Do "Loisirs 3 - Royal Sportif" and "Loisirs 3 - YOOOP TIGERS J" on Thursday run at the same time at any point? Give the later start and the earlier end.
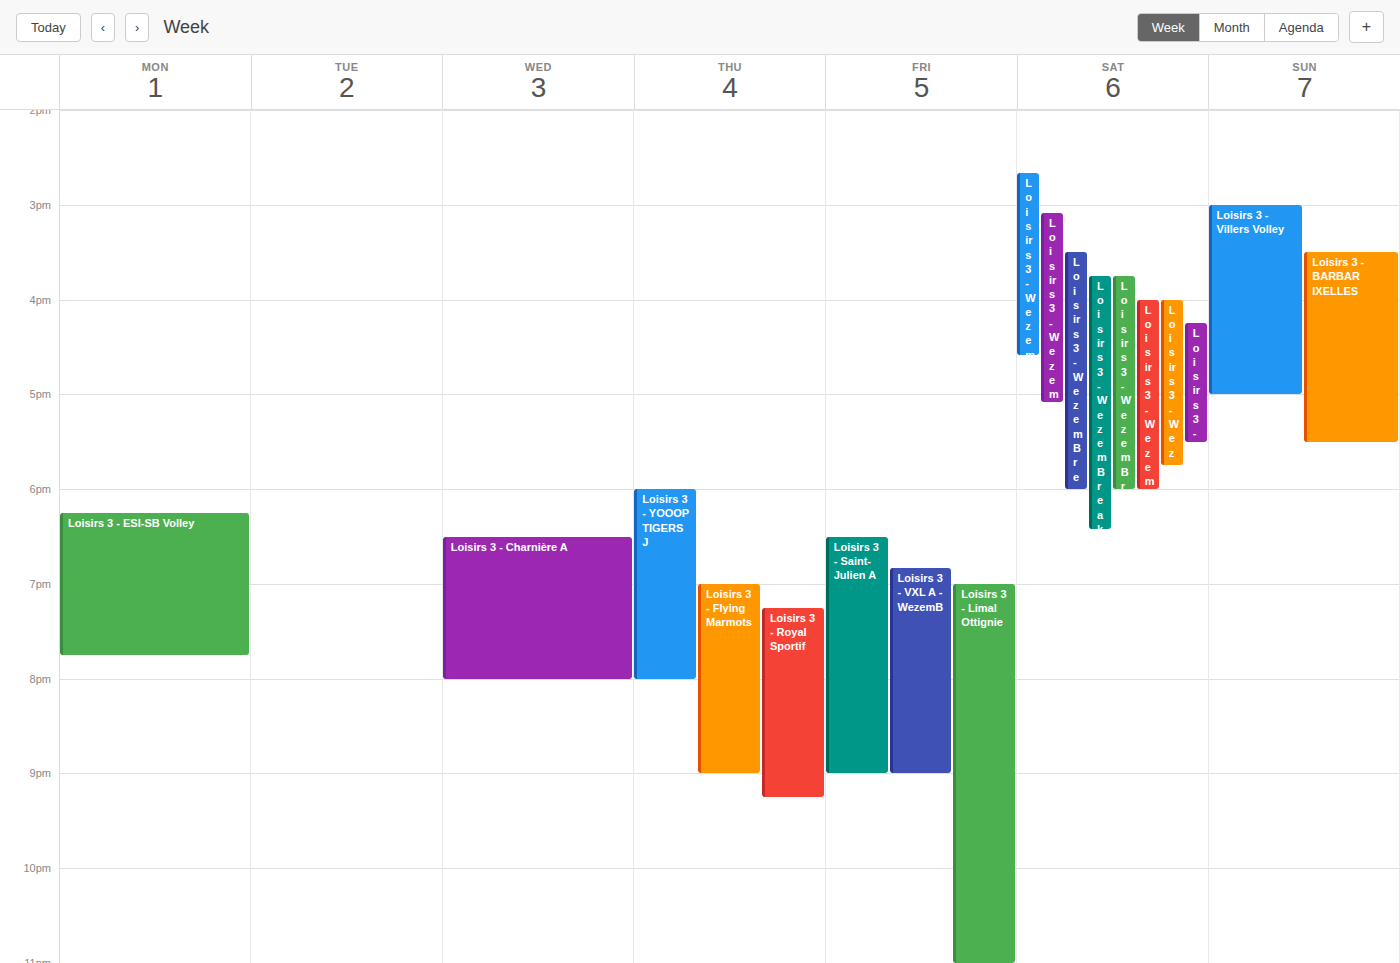
"Loisirs 3 - Royal Sportif" starts at 19:15, before "Loisirs 3 - YOOOP TIGERS J" ends at 20:00 -- they overlap.